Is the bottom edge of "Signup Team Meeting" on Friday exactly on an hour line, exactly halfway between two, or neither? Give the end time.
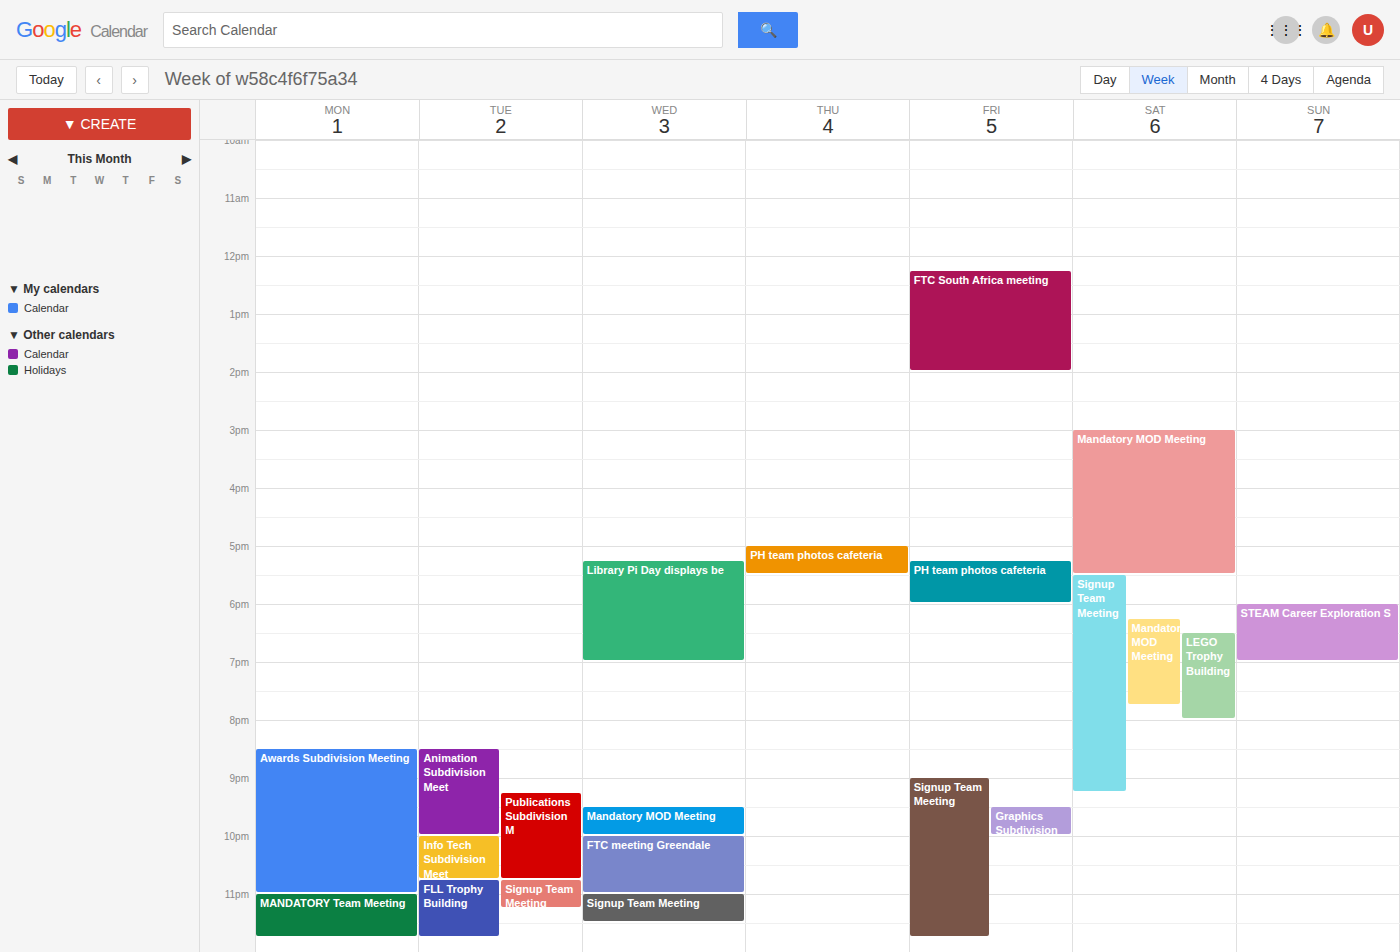
11:45 PM -- neither: three quarters of the way from the 11 PM line to the 12 AM line.